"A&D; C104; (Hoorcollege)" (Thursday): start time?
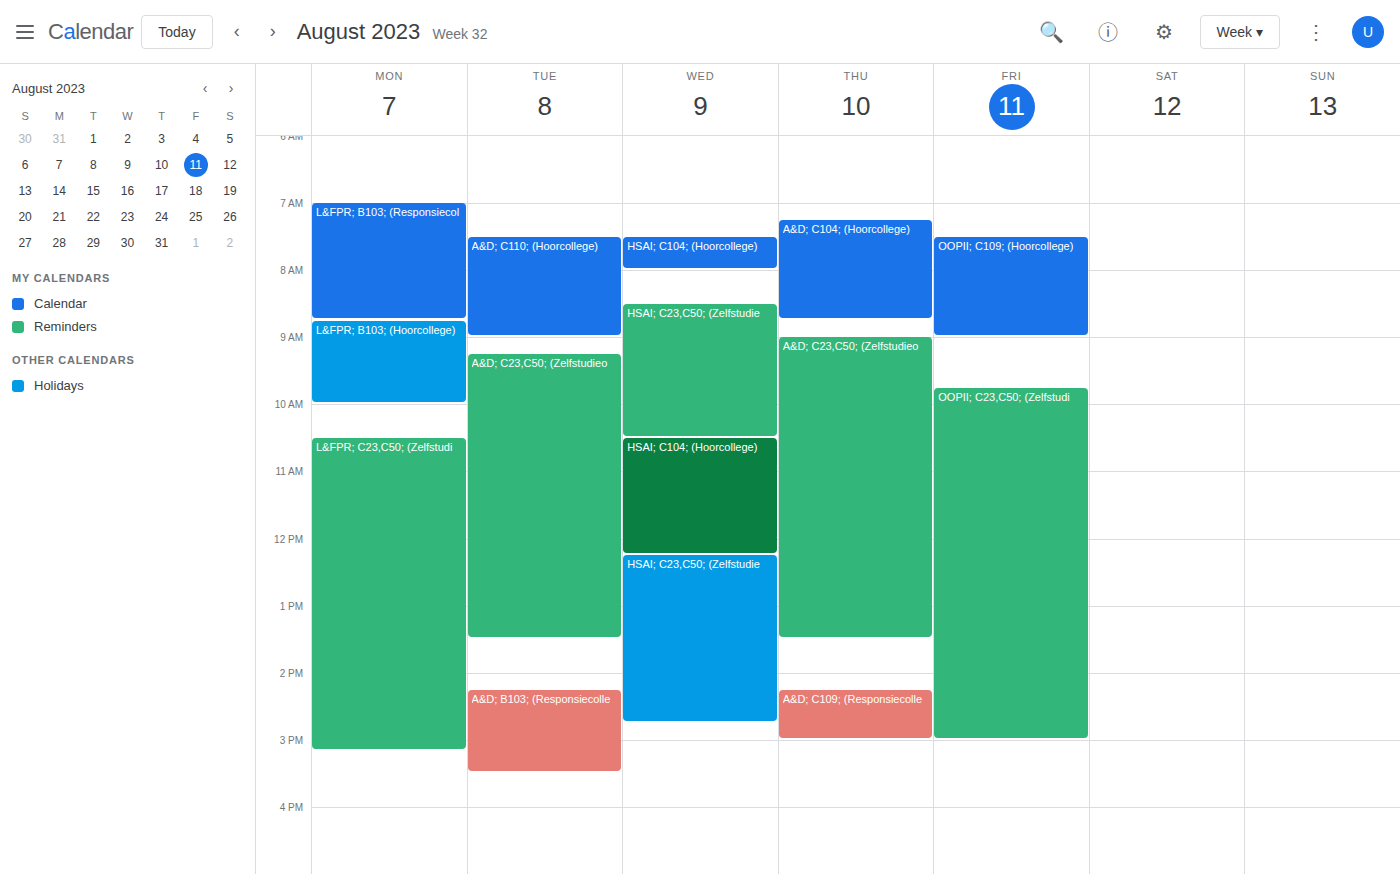
7:15 AM